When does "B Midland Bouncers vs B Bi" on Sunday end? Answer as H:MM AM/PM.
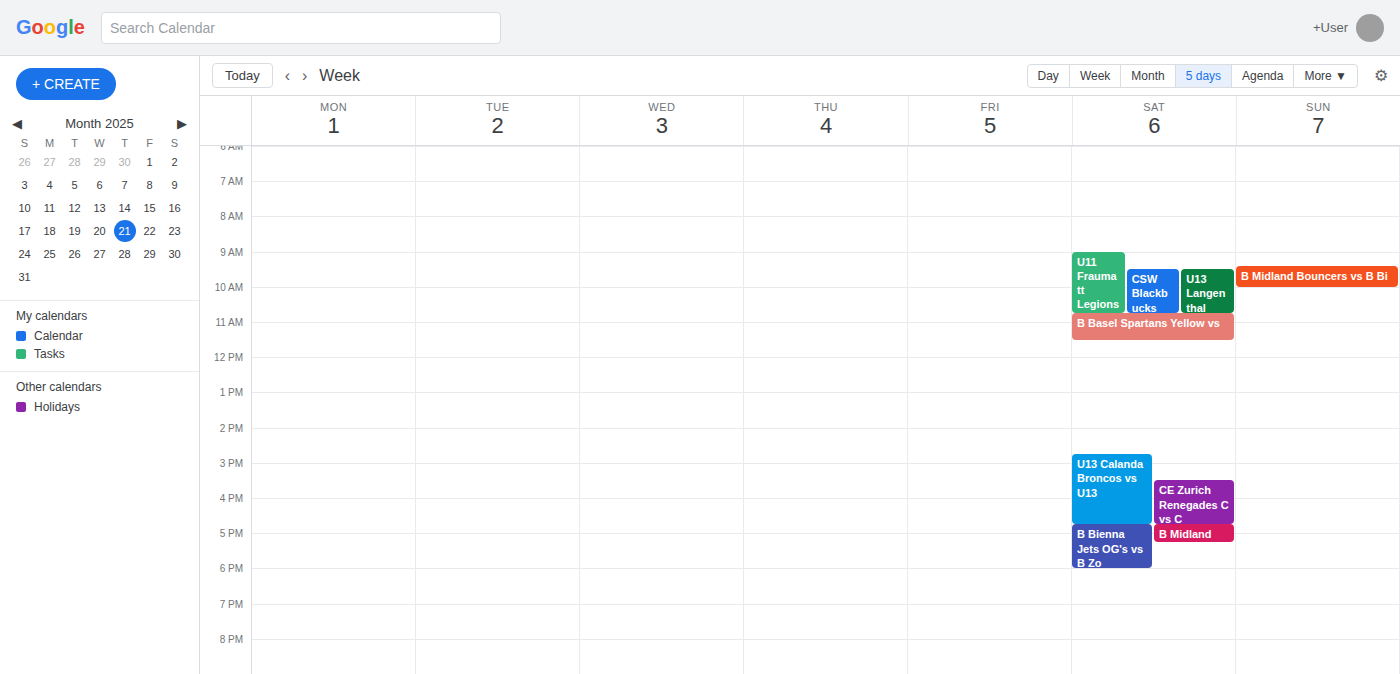
10:00 AM